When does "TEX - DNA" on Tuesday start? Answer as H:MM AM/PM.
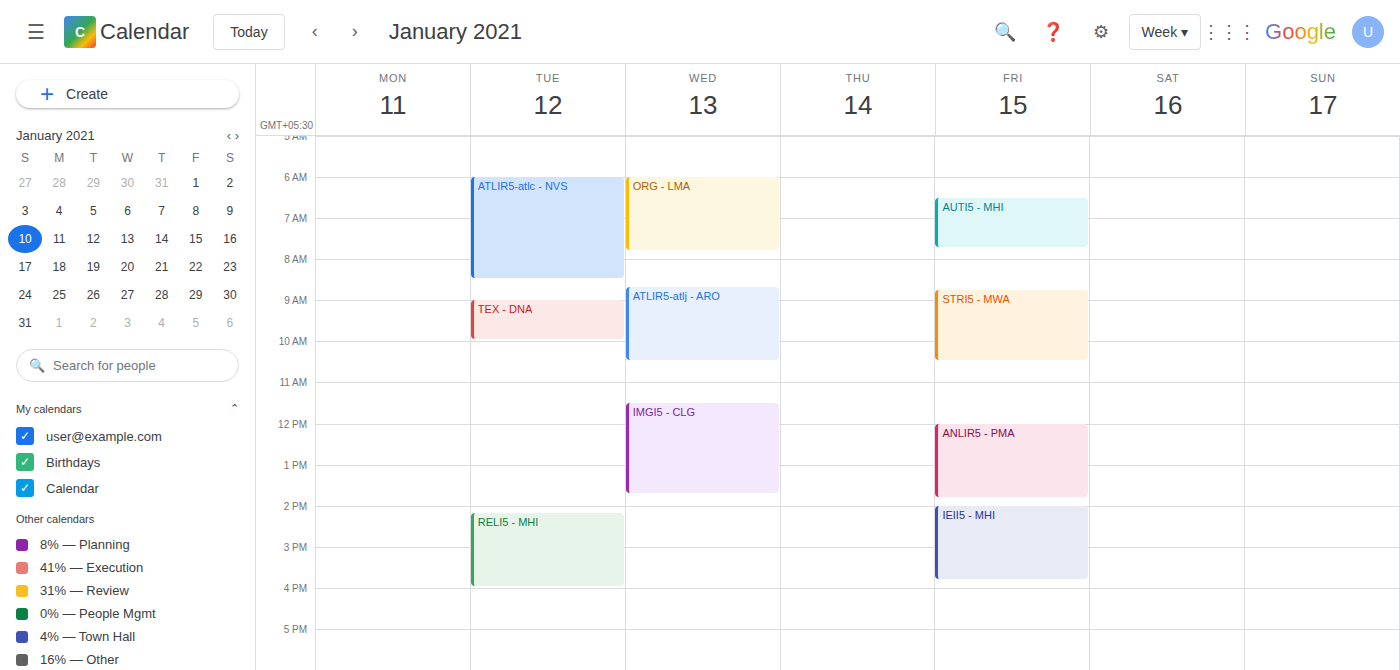
9:00 AM